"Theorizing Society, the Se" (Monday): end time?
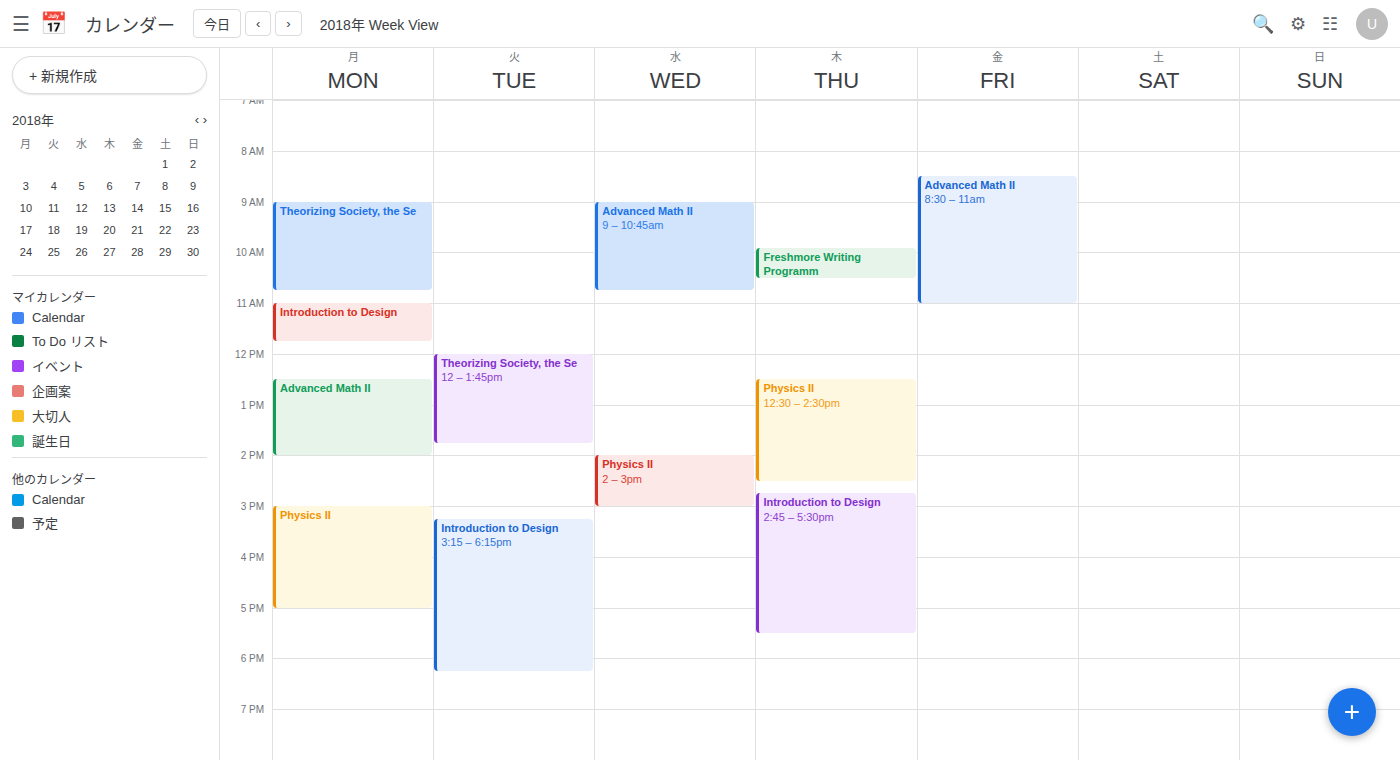
10:45